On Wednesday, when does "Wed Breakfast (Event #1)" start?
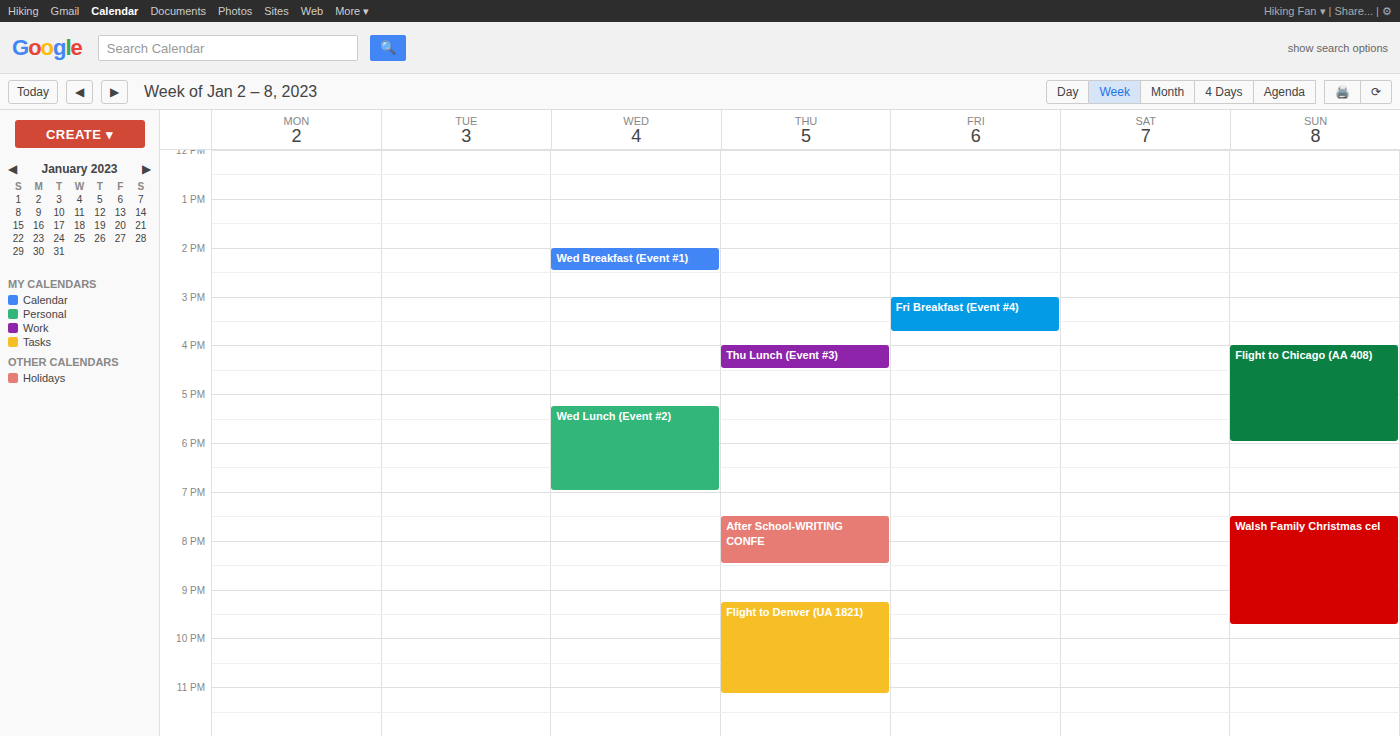
2:00 PM